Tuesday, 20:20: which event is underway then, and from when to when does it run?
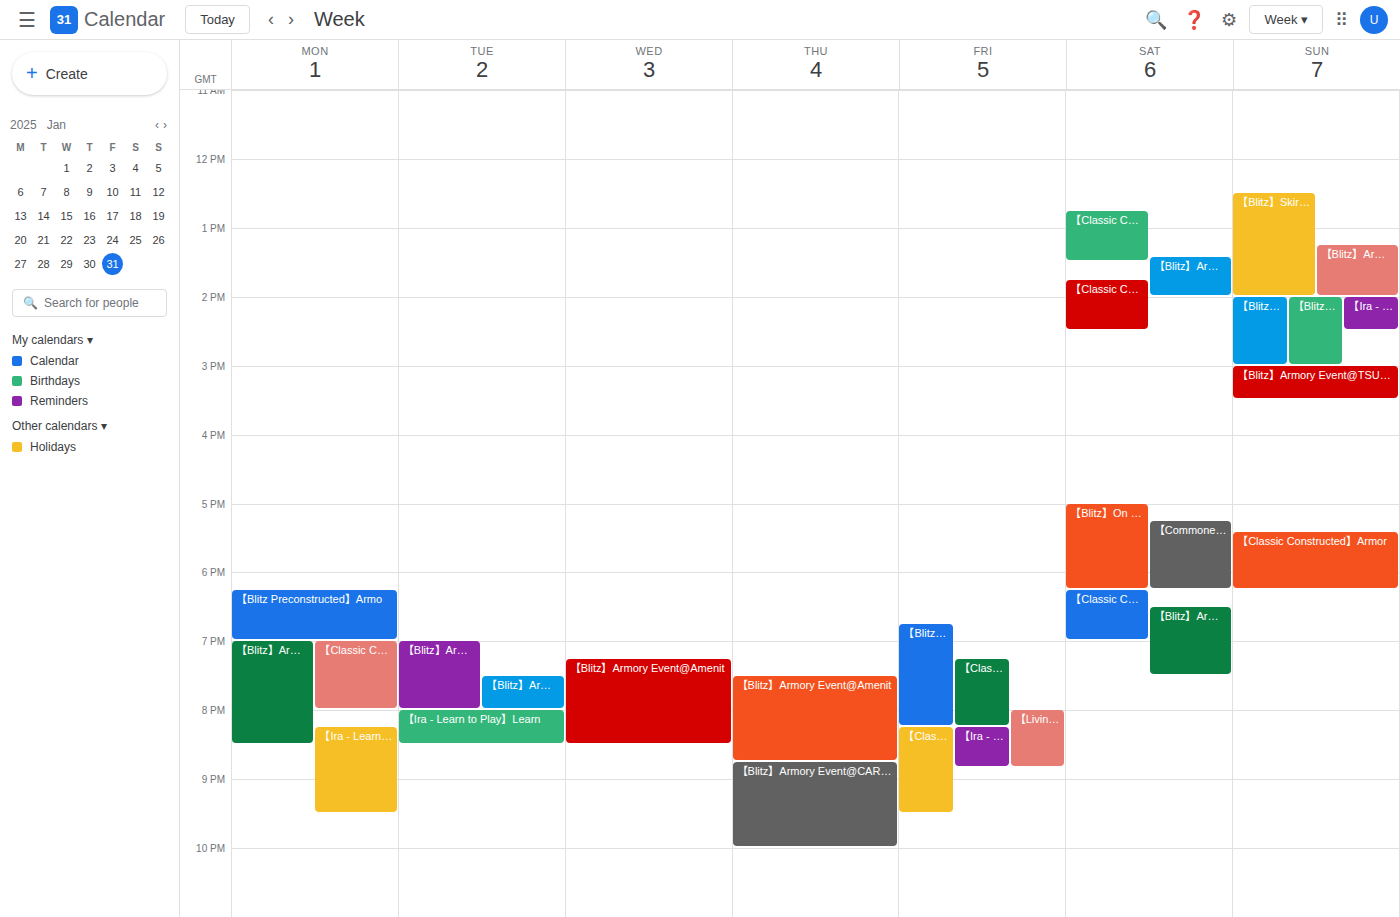
"【Ira - Learn to Play】Learn", 20:00 to 20:30